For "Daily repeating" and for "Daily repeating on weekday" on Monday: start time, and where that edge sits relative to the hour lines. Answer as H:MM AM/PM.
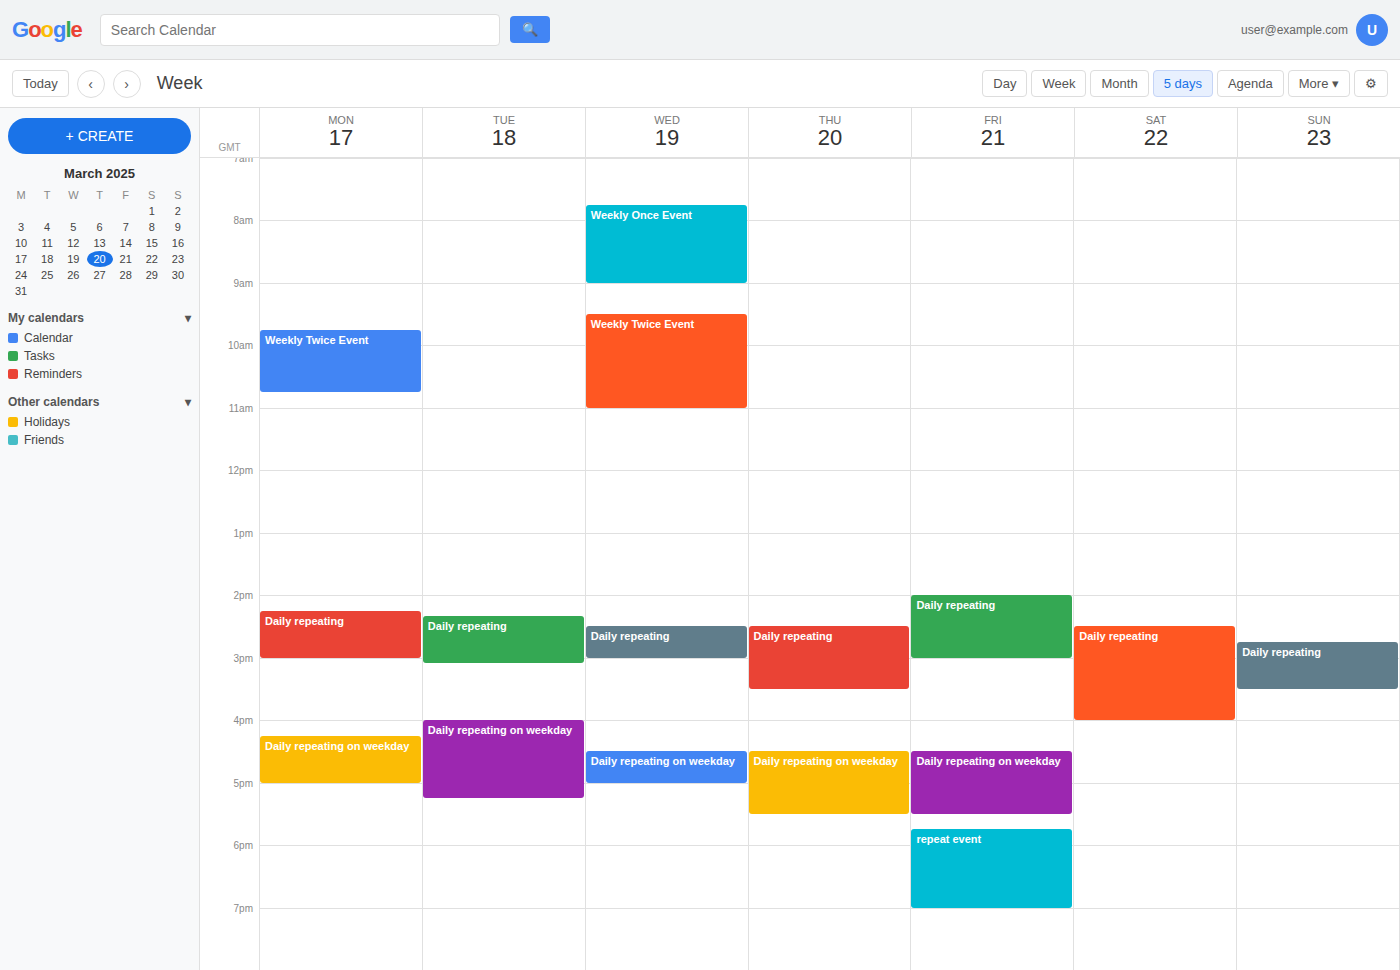
"Daily repeating": 2:15 PM, neither: a quarter of the way from the 2 PM line to the 3 PM line. "Daily repeating on weekday": 4:15 PM, neither: a quarter of the way from the 4 PM line to the 5 PM line.